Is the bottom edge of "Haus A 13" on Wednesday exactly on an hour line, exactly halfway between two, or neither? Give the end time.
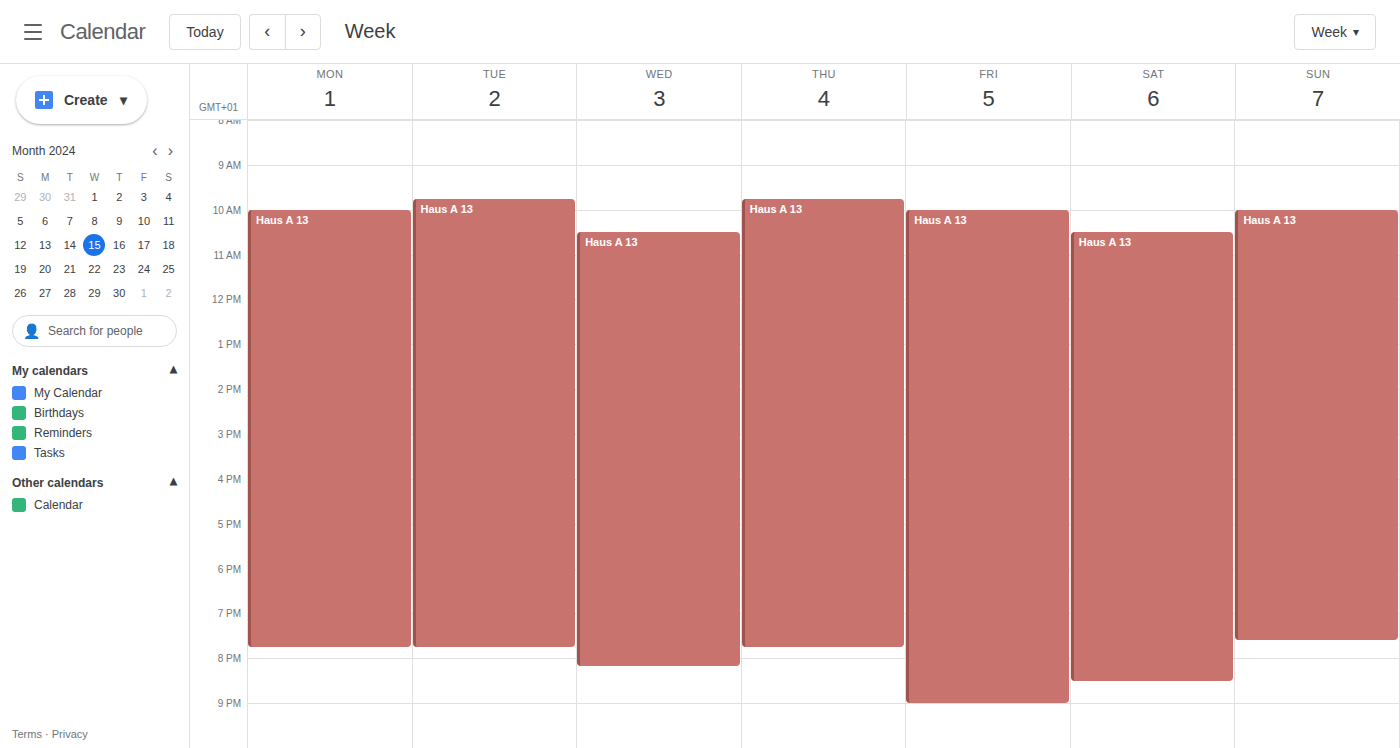
8:10 PM -- neither: 10 minutes below the 8 PM line and 50 minutes above the 9 PM line.